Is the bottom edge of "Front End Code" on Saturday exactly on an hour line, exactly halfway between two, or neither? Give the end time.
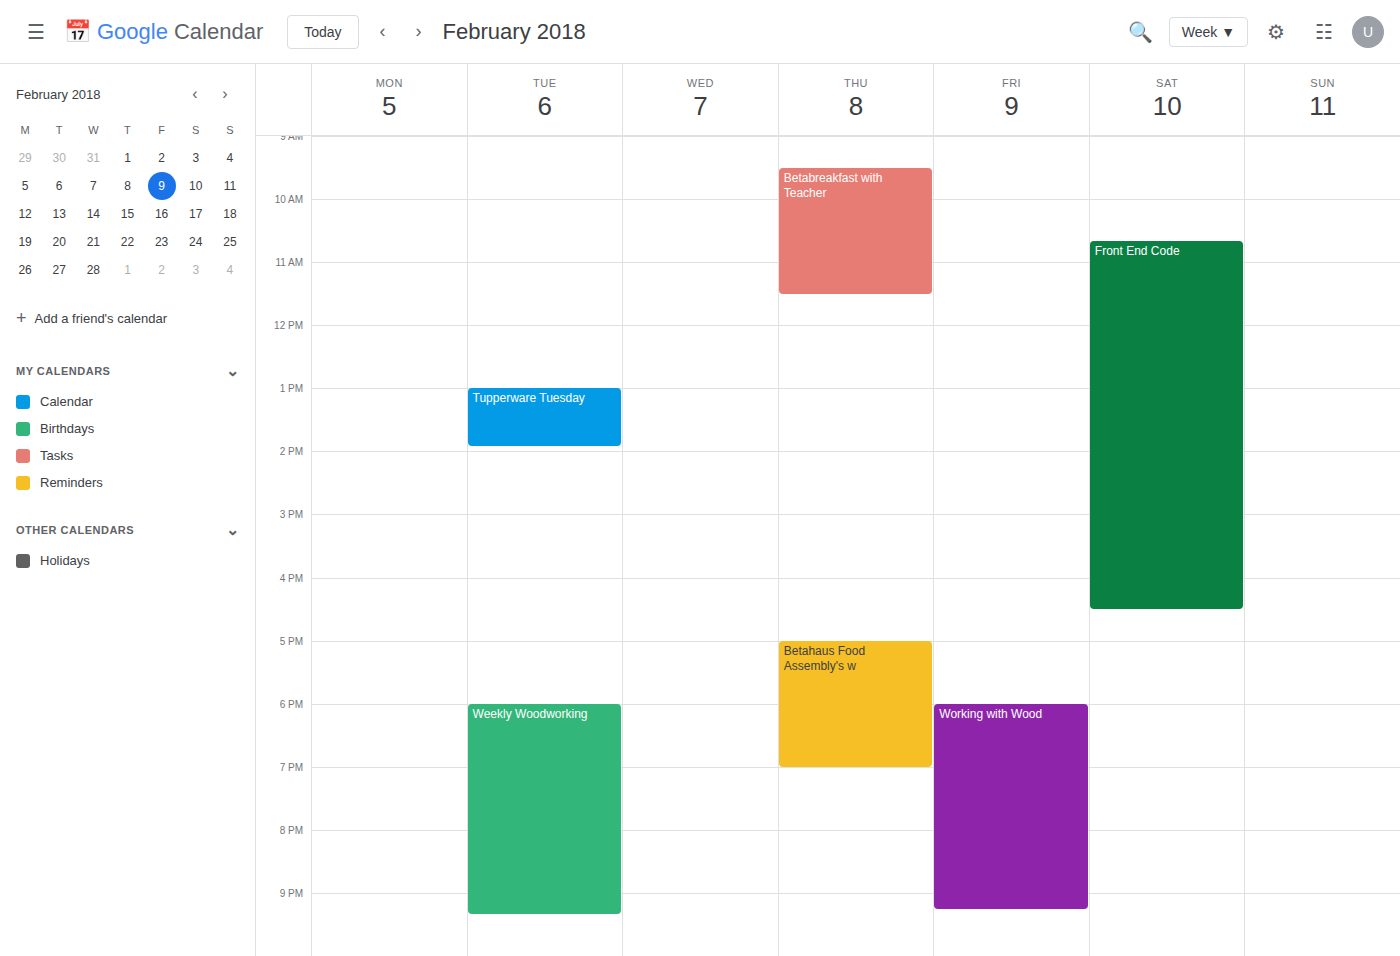
4:30 PM -- halfway between the 4 PM and 5 PM lines.